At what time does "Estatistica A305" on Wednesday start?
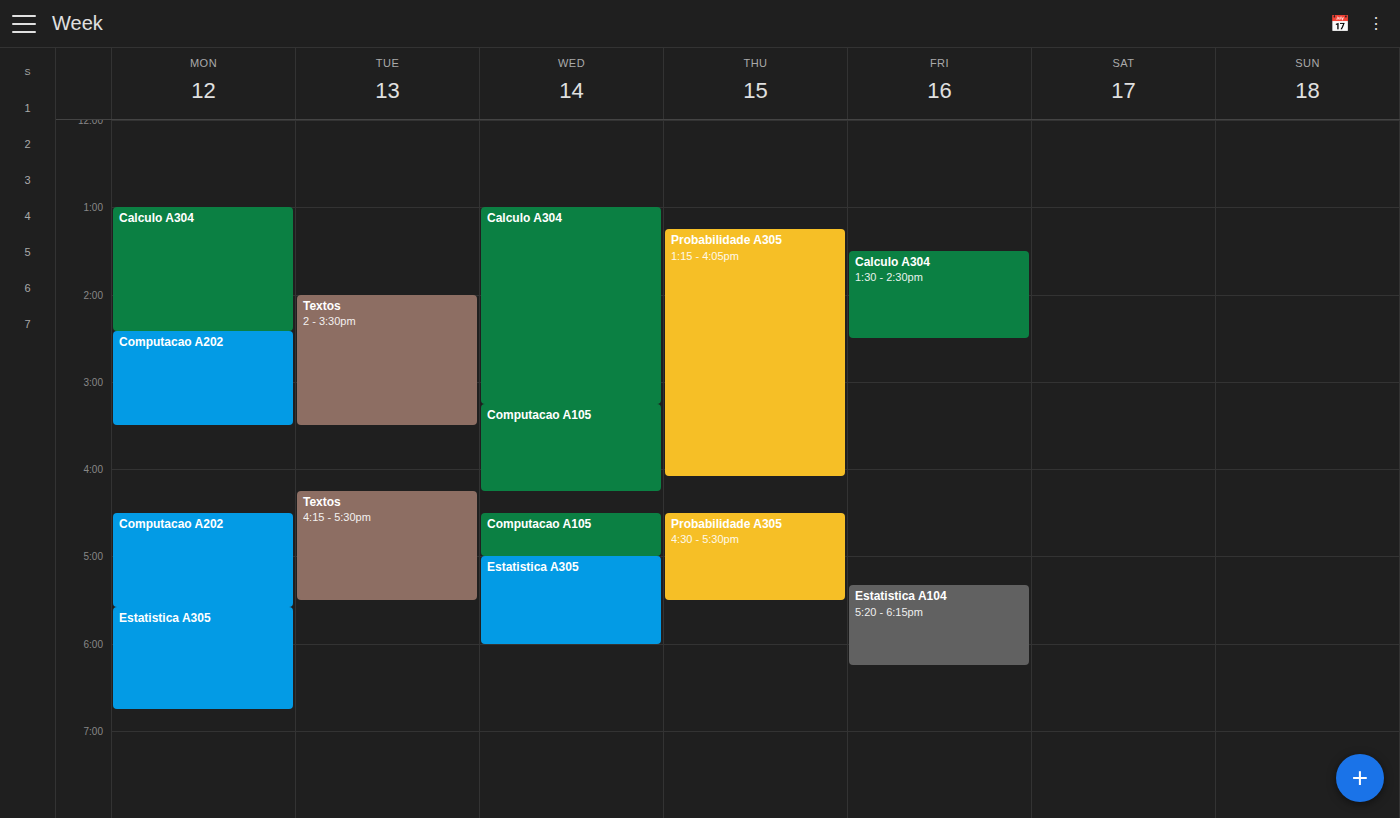
5:00 PM